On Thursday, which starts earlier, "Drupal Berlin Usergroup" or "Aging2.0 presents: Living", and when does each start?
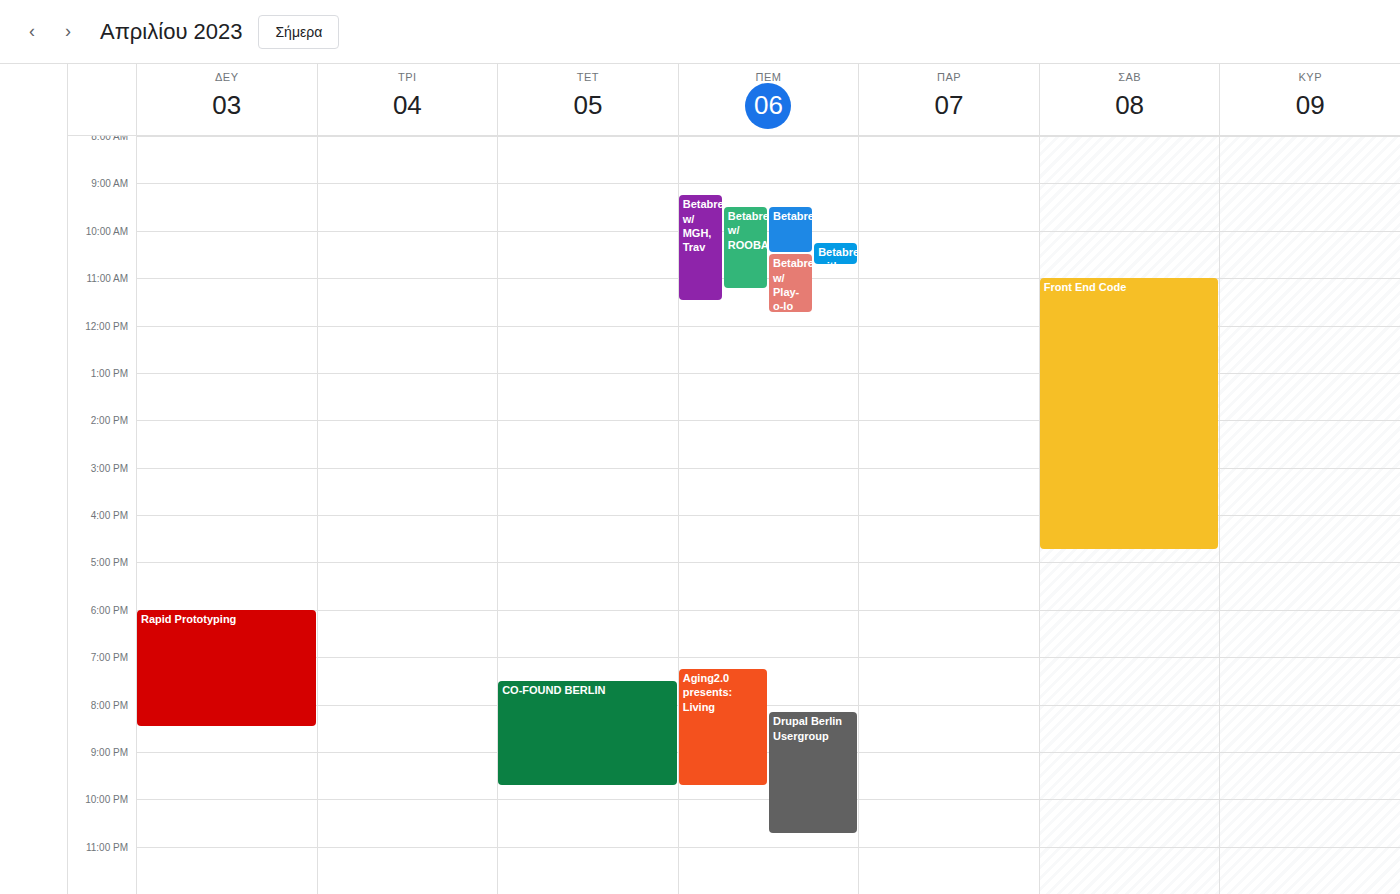
"Aging2.0 presents: Living" 7:15 PM; "Drupal Berlin Usergroup" 8:10 PM.